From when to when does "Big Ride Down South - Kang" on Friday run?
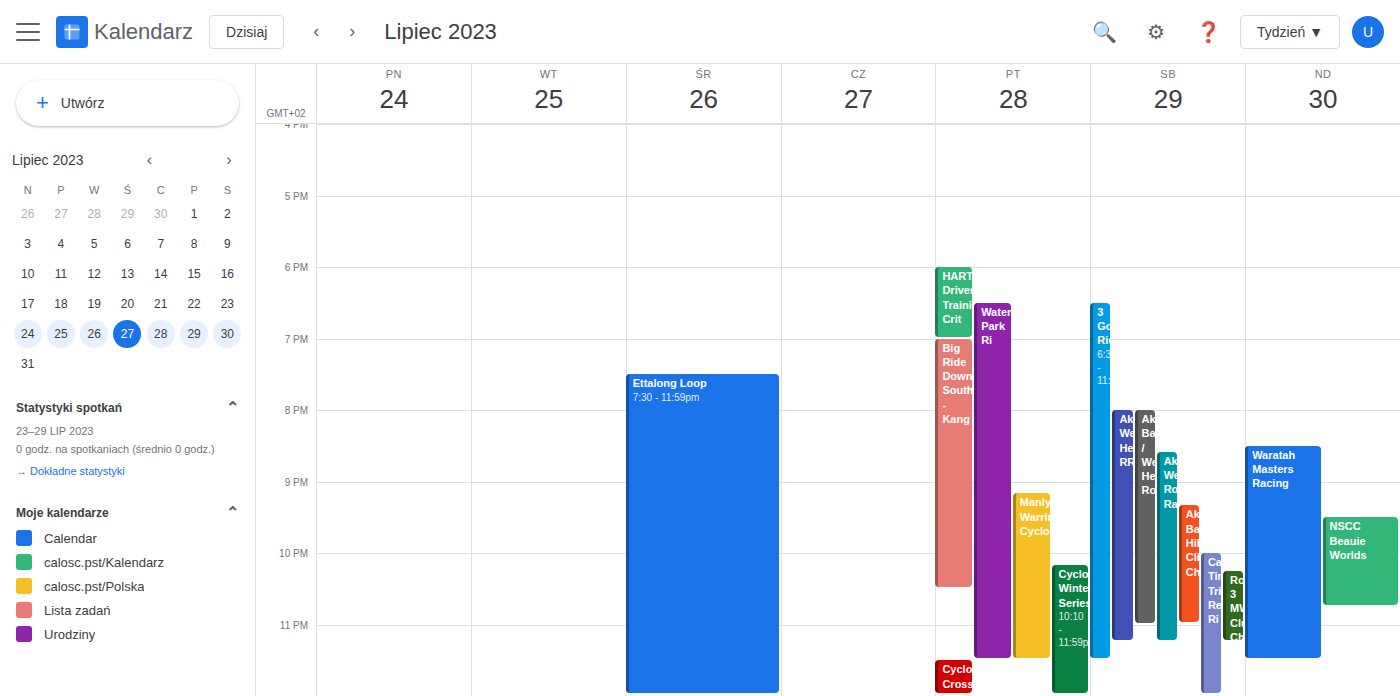
7:00 PM to 10:30 PM